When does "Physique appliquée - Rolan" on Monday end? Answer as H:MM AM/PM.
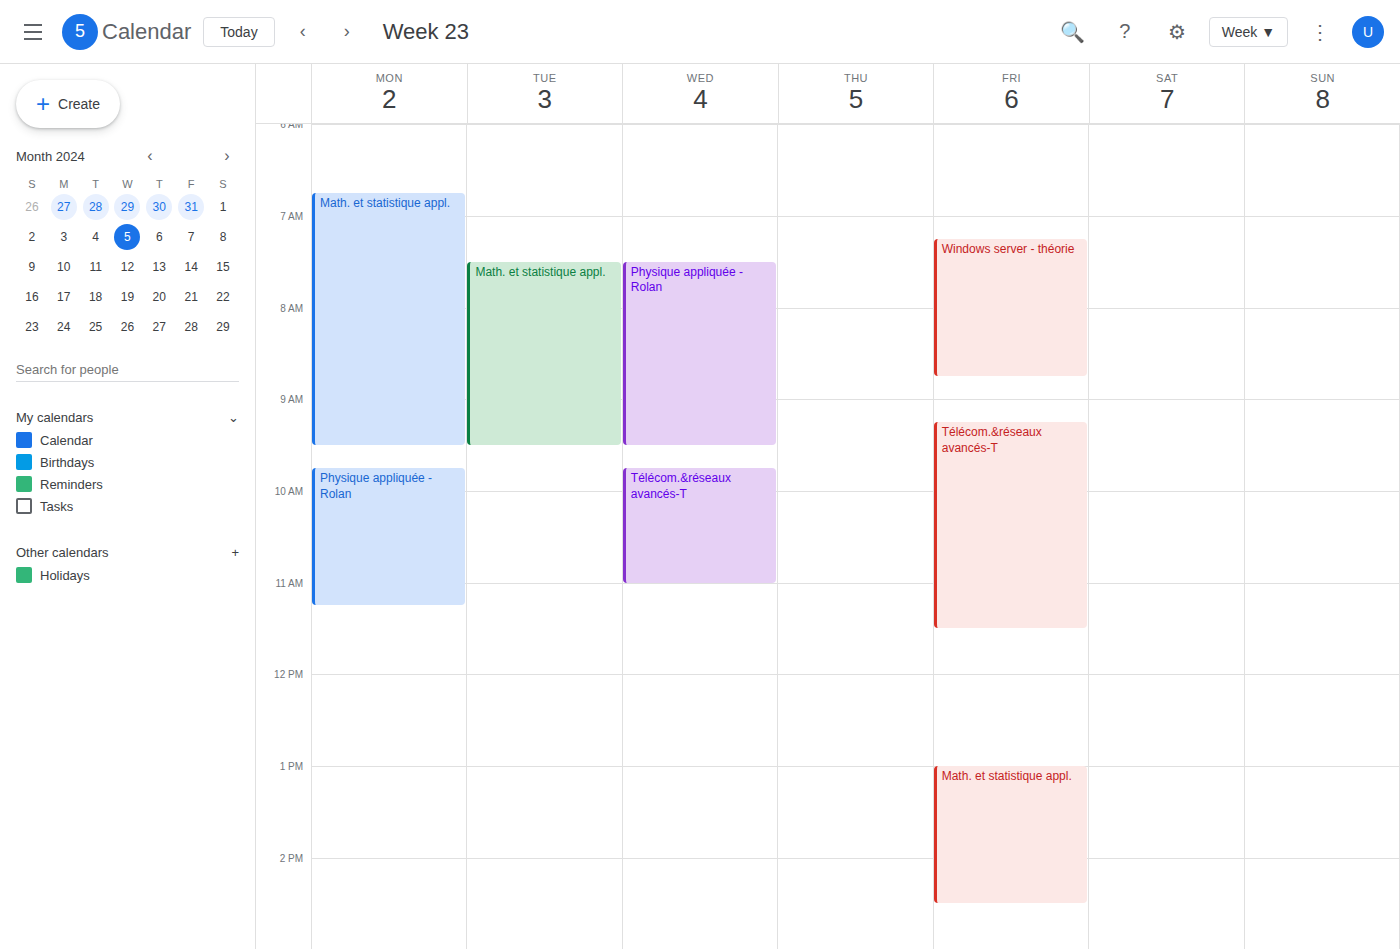
11:15 AM